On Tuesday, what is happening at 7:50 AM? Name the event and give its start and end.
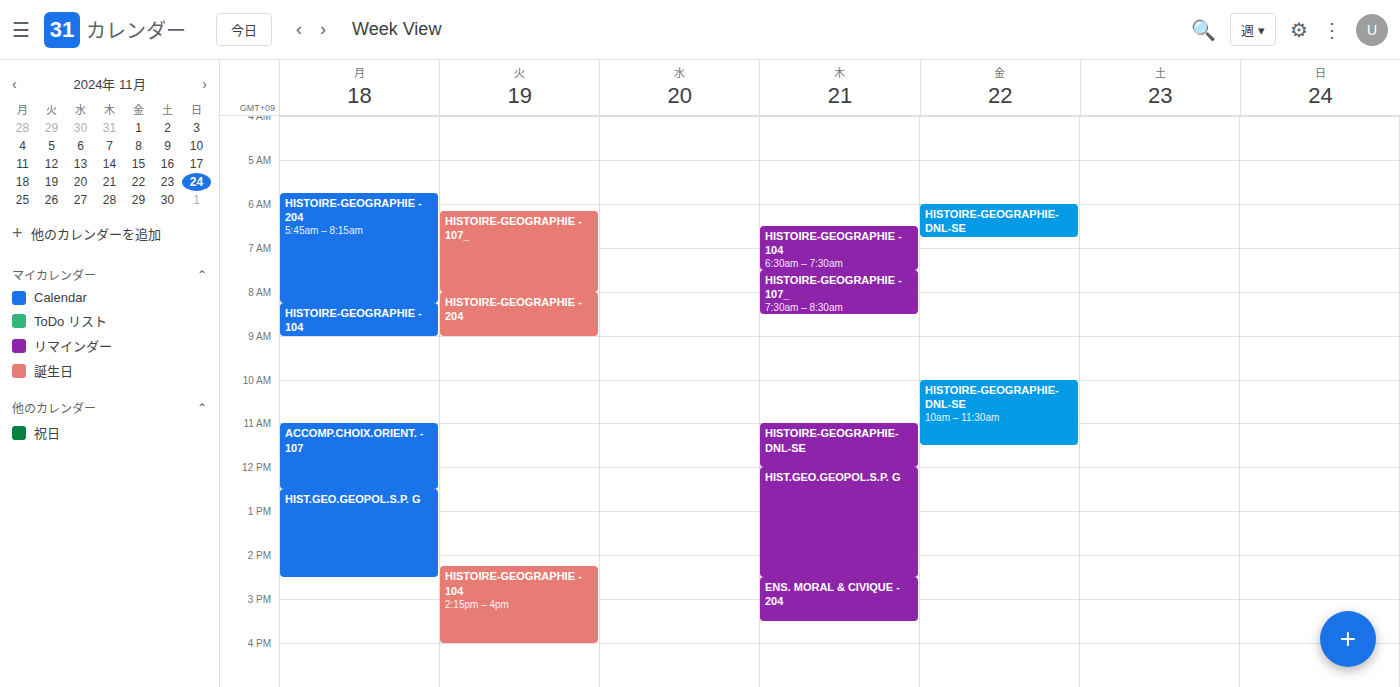
"HISTOIRE-GEOGRAPHIE - 107_", 6:10 AM to 8:00 AM